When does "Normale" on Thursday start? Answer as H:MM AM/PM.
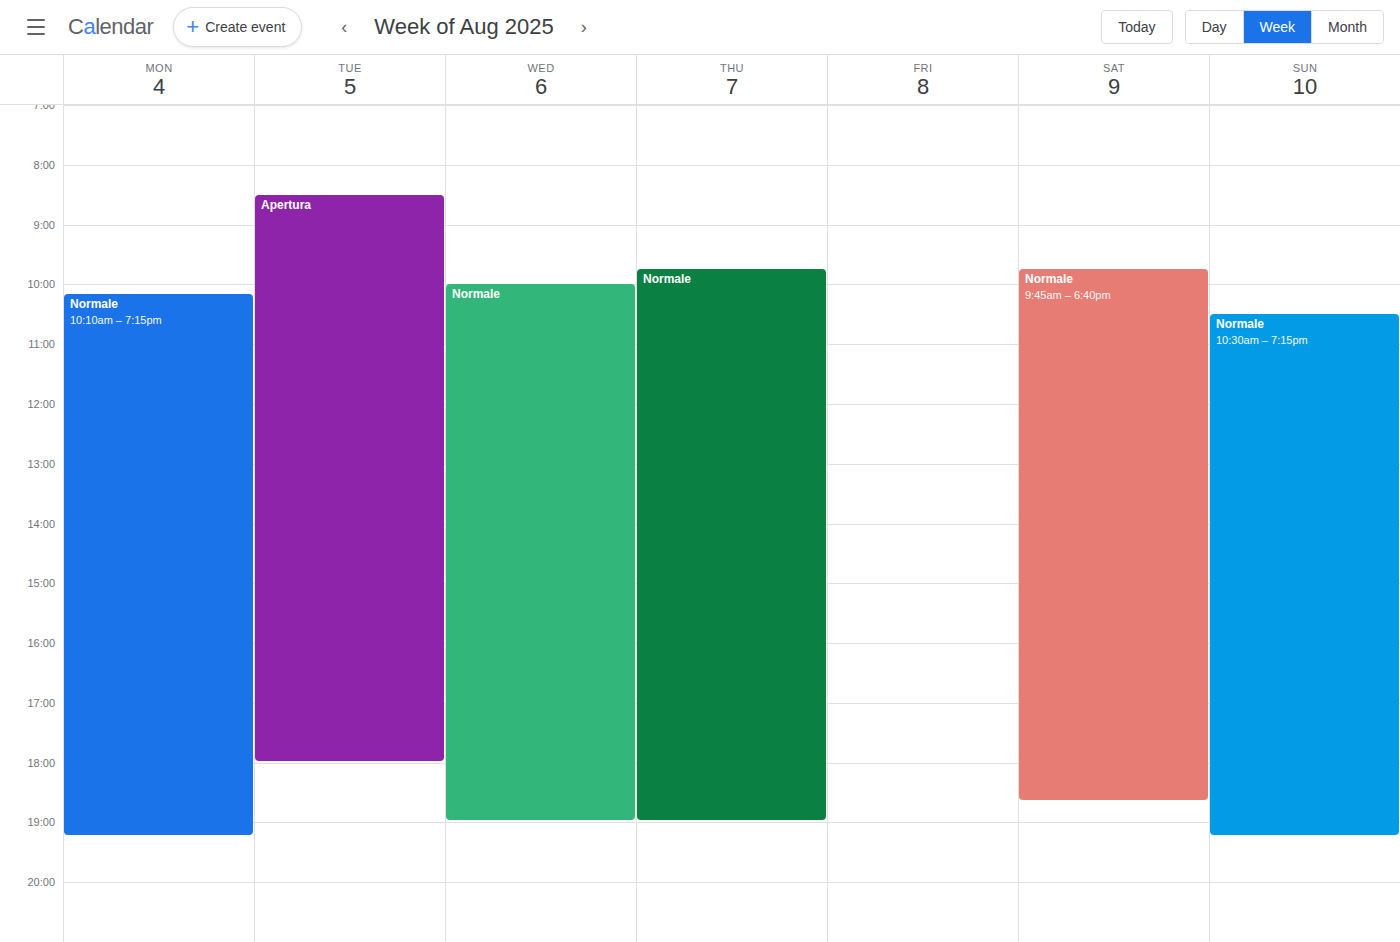
9:45 AM